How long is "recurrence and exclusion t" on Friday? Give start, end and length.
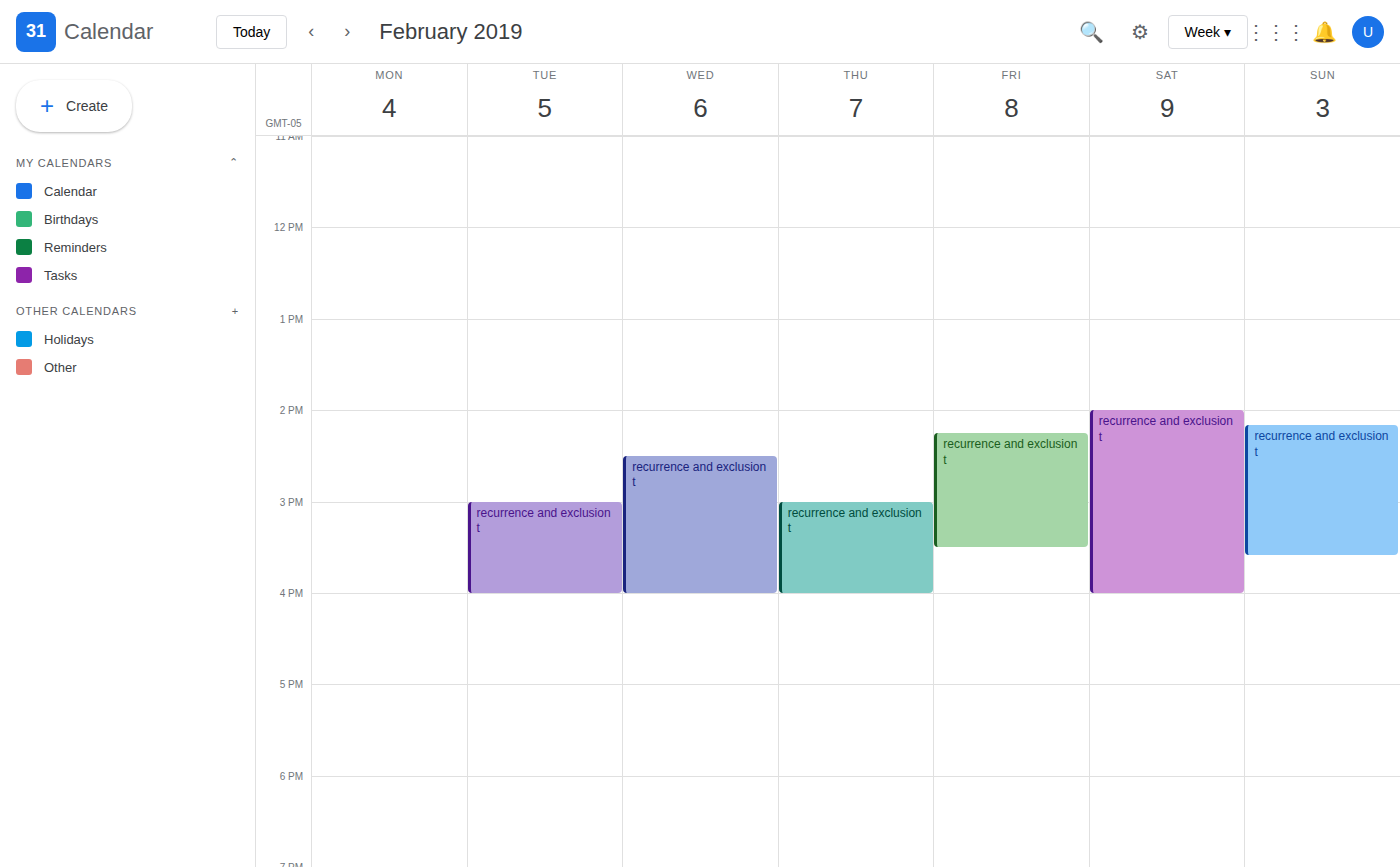
2:15 PM to 3:30 PM, 1 hour 15 minutes